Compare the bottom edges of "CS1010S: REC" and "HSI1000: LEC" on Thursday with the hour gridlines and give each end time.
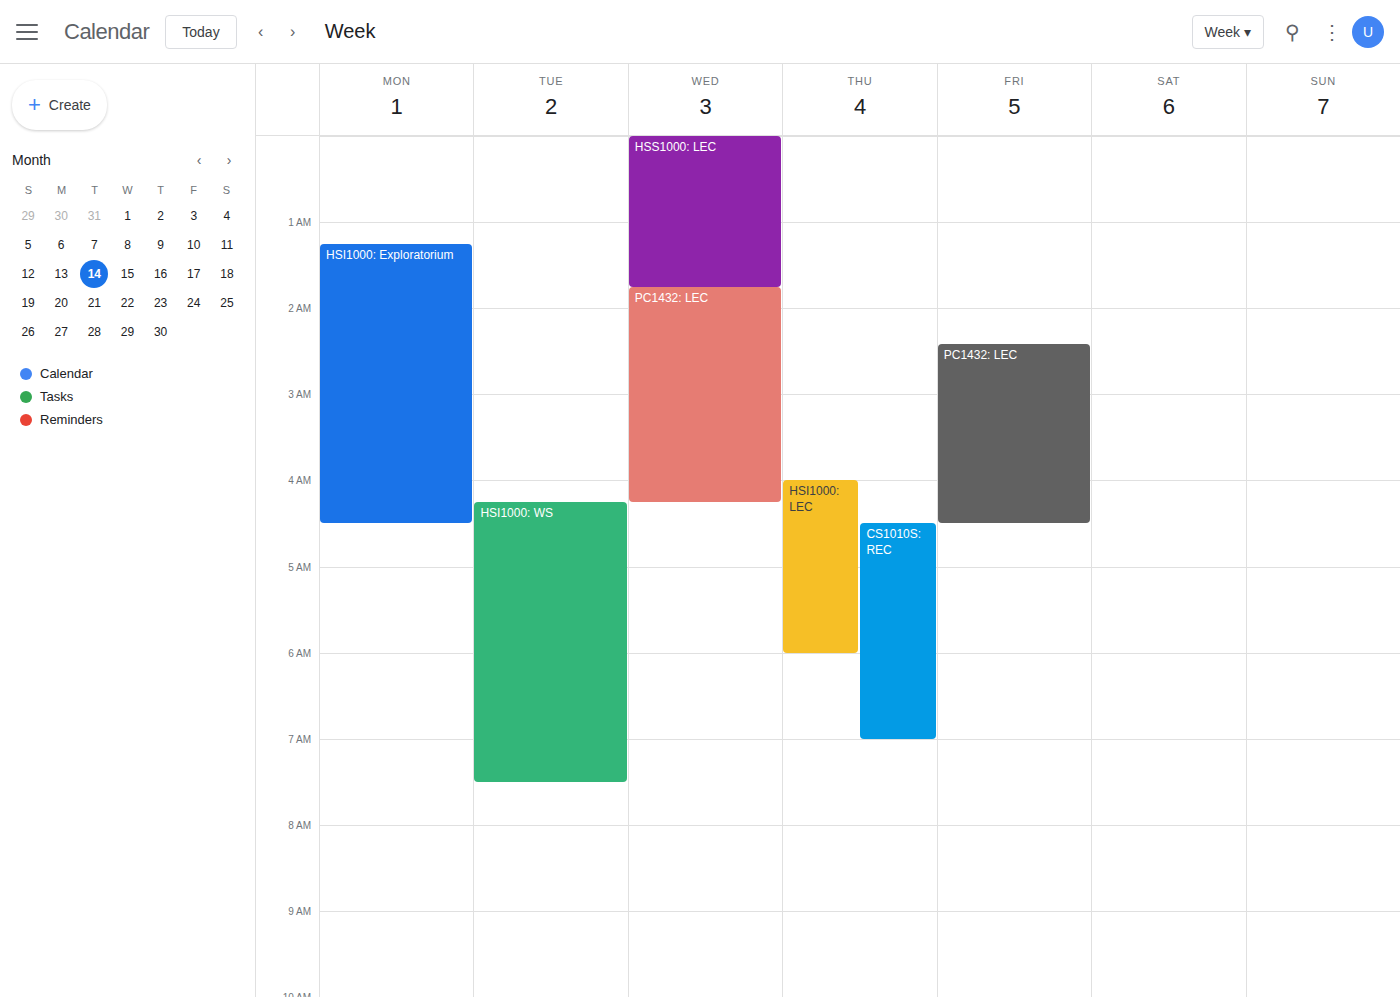
"CS1010S: REC": 7:00 AM, exactly on the 7 AM line. "HSI1000: LEC": 6:00 AM, exactly on the 6 AM line.